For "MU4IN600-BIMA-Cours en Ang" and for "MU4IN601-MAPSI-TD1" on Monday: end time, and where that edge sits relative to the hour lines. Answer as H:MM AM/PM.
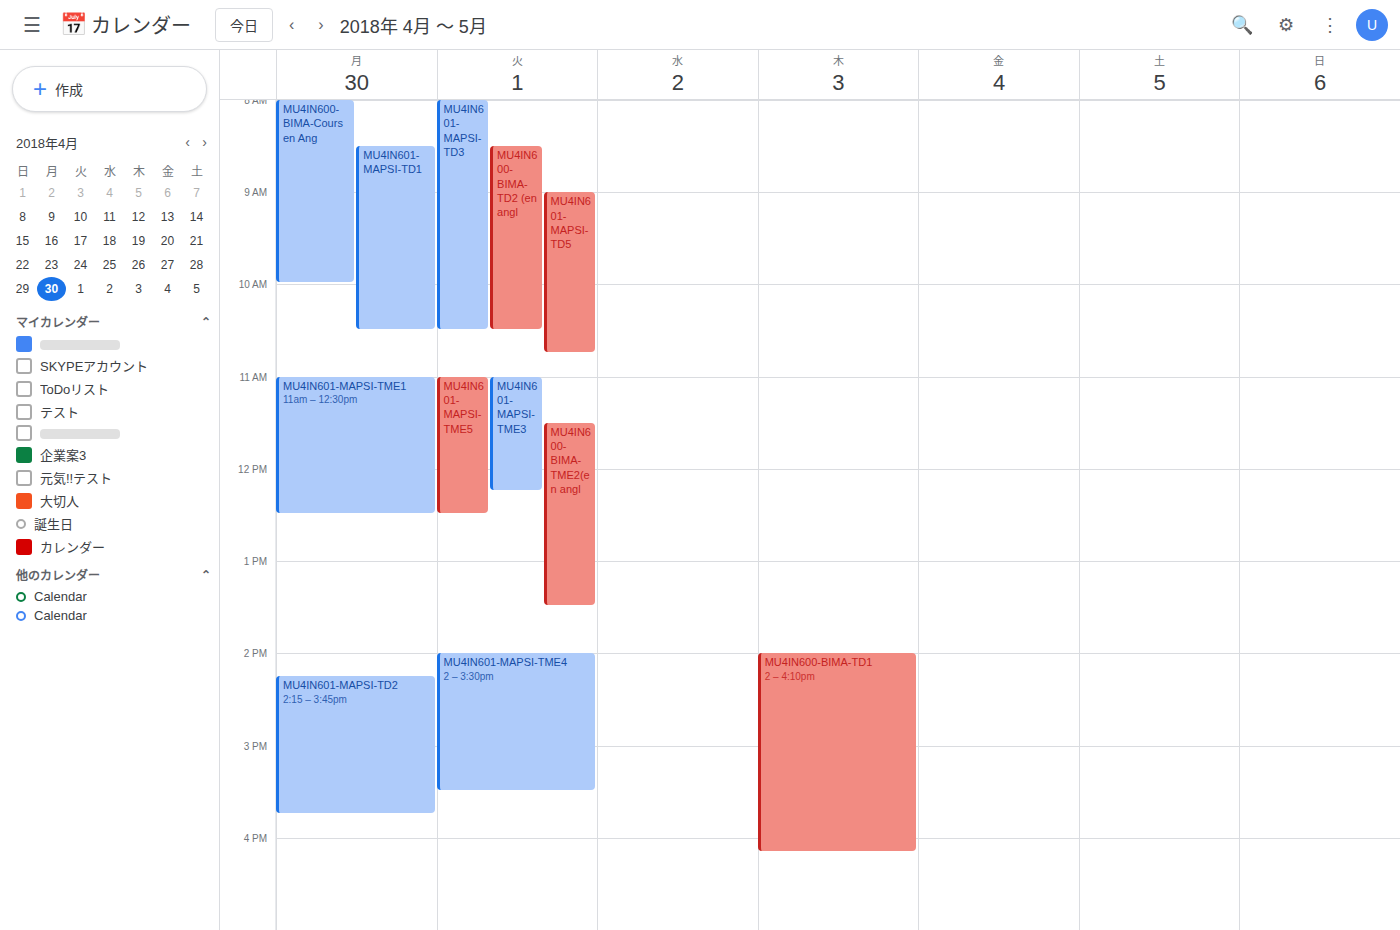
"MU4IN600-BIMA-Cours en Ang": 10:00 AM, exactly on the 10 AM line. "MU4IN601-MAPSI-TD1": 10:30 AM, halfway between the 10 AM and 11 AM lines.